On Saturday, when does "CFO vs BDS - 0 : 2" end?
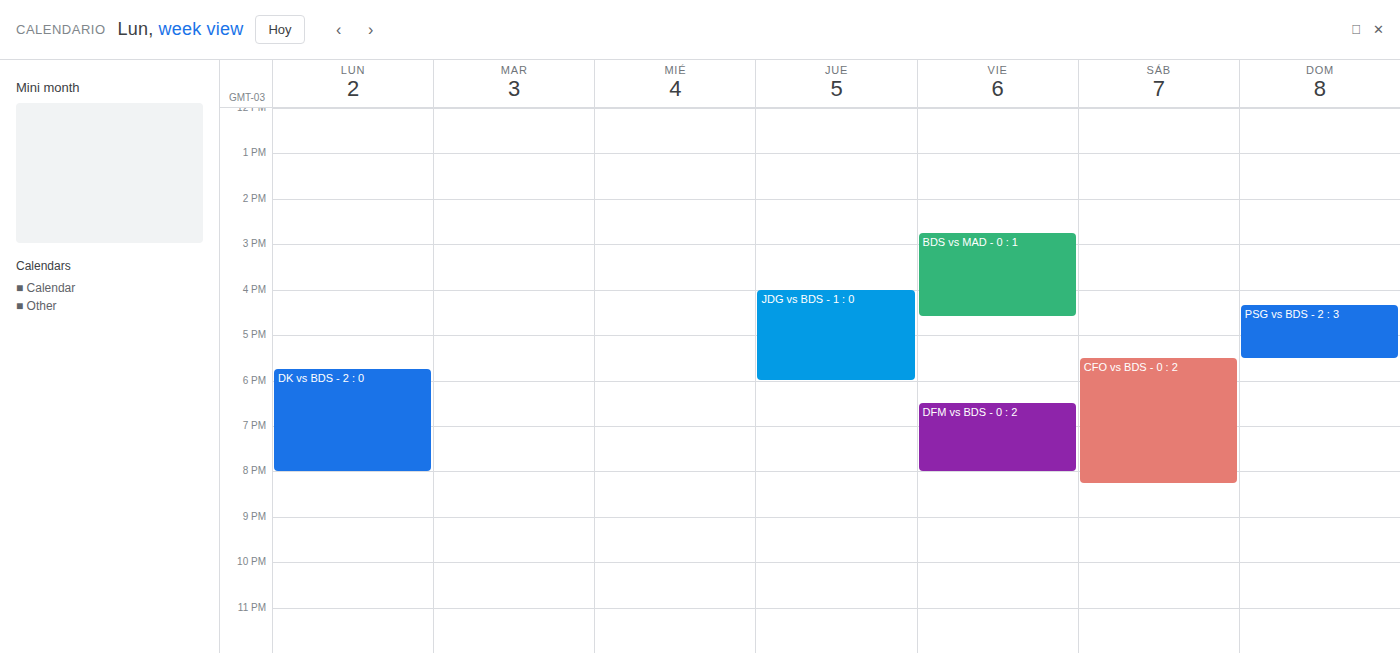
8:15 PM